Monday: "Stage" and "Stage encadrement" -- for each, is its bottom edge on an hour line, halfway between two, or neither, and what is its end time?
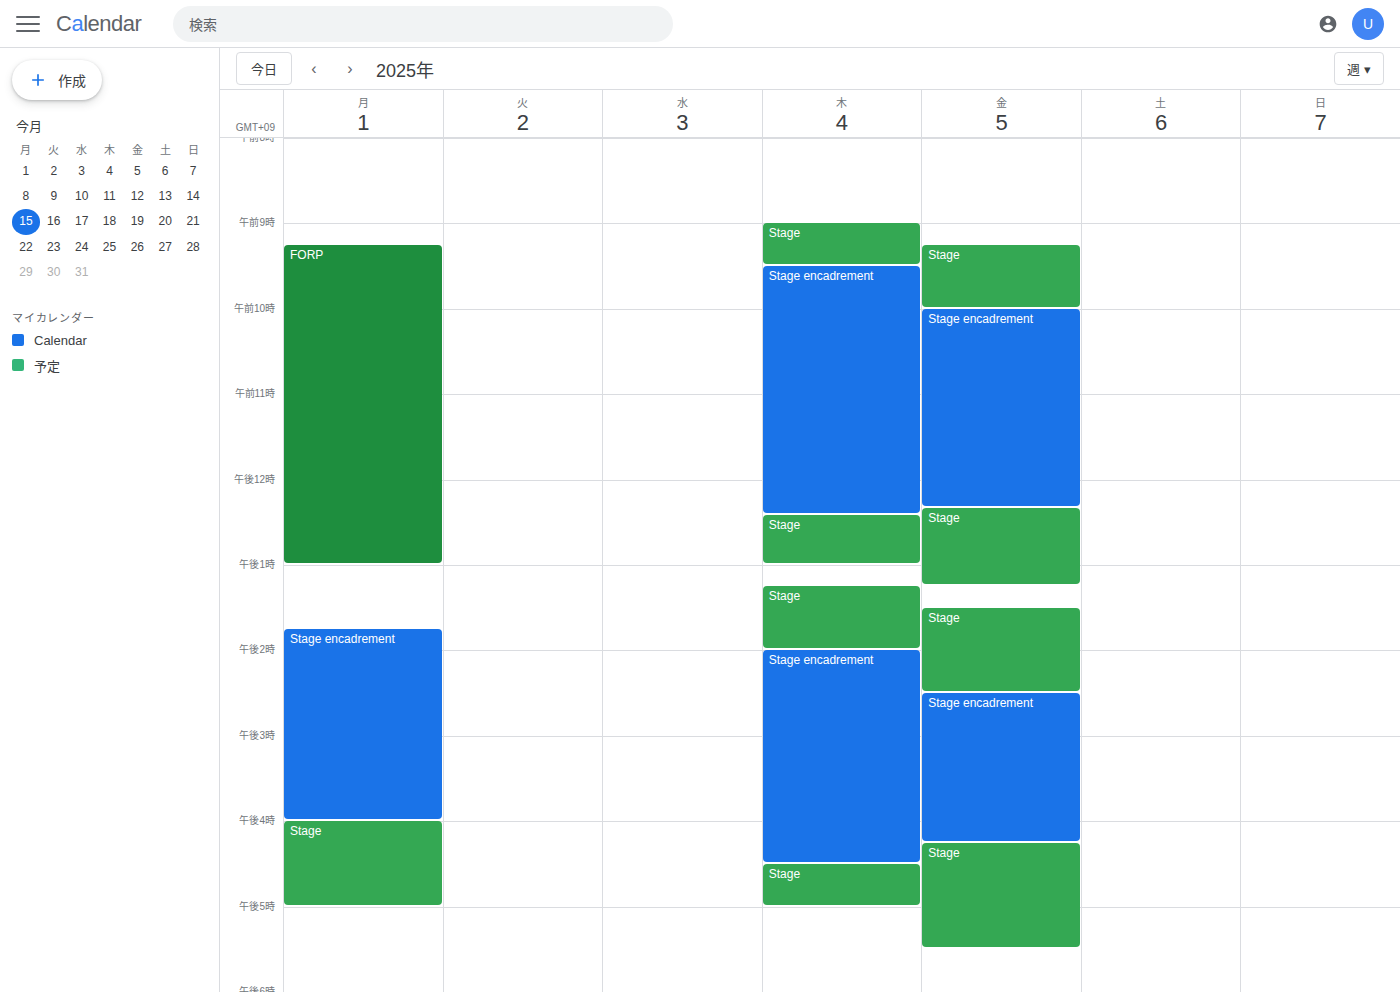
"Stage": 5:00 PM, exactly on the 5 PM line. "Stage encadrement": 4:00 PM, exactly on the 4 PM line.